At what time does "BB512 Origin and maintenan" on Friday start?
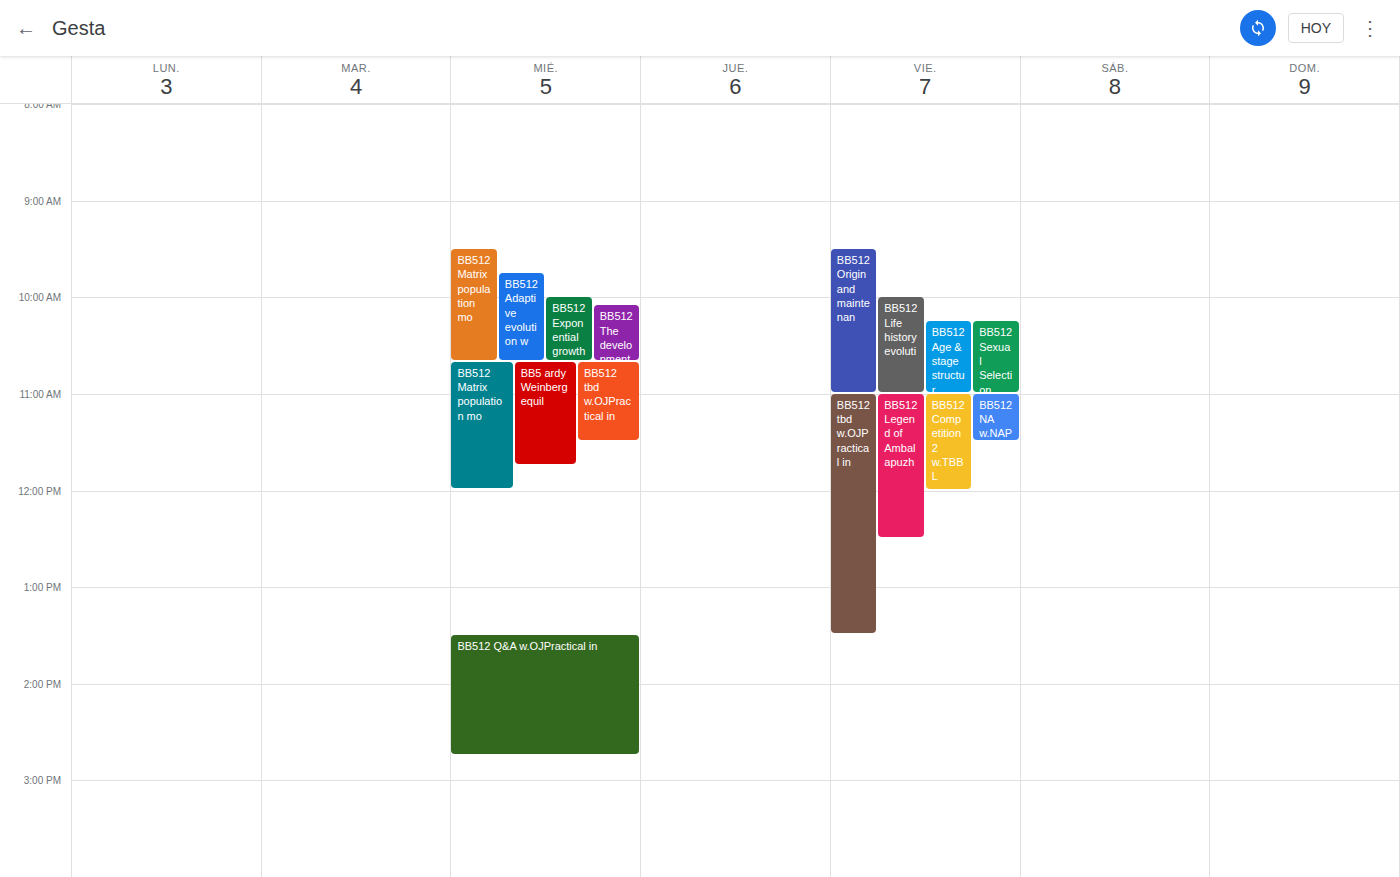
9:30 AM